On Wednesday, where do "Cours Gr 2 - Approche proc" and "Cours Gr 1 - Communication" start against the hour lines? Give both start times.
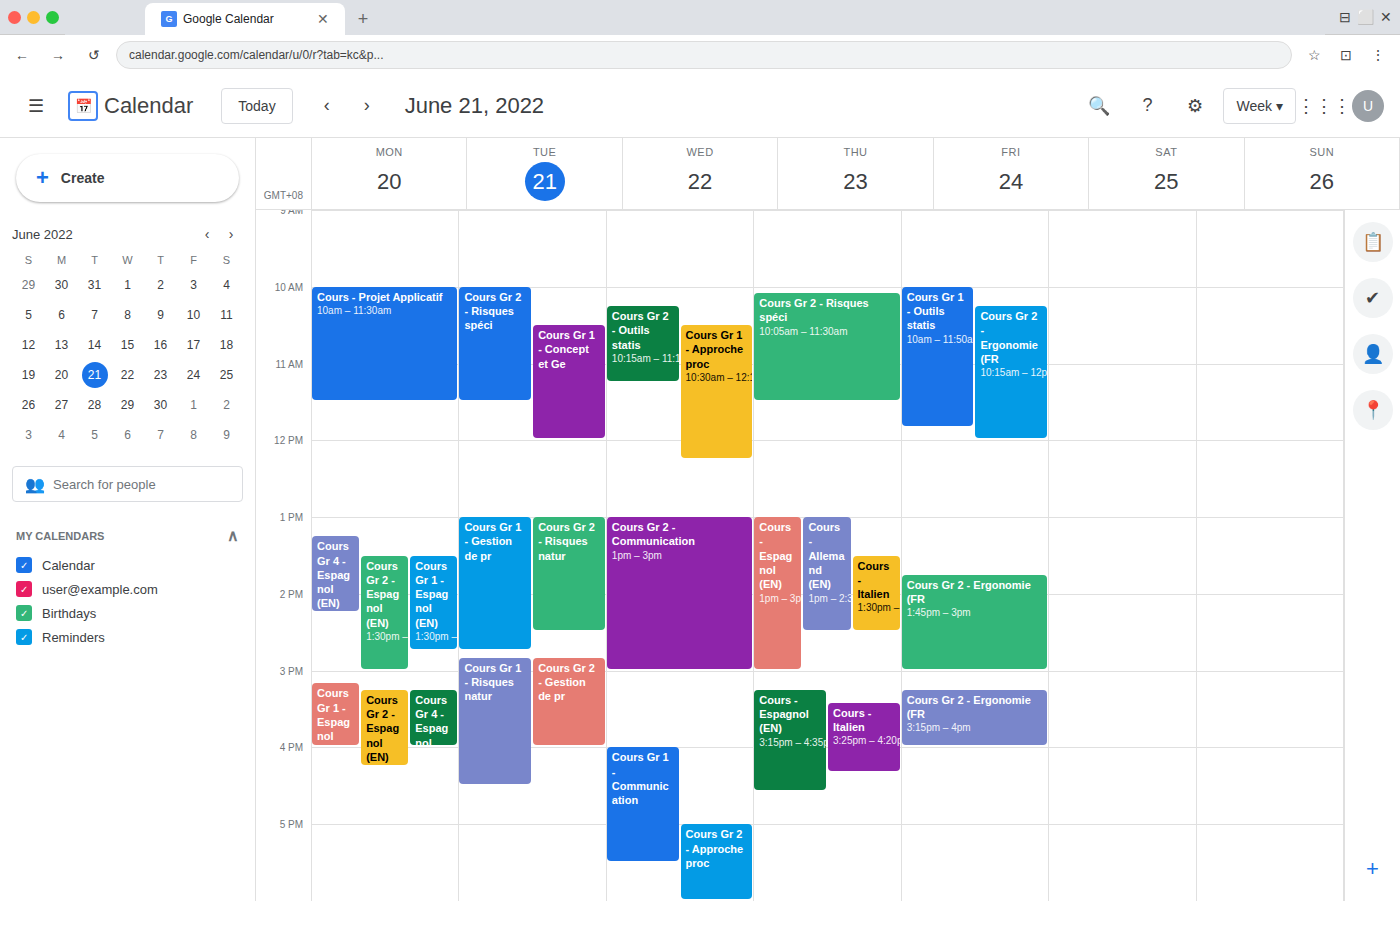
"Cours Gr 2 - Approche proc": 17:00, exactly on the 17:00 line. "Cours Gr 1 - Communication": 16:00, exactly on the 16:00 line.